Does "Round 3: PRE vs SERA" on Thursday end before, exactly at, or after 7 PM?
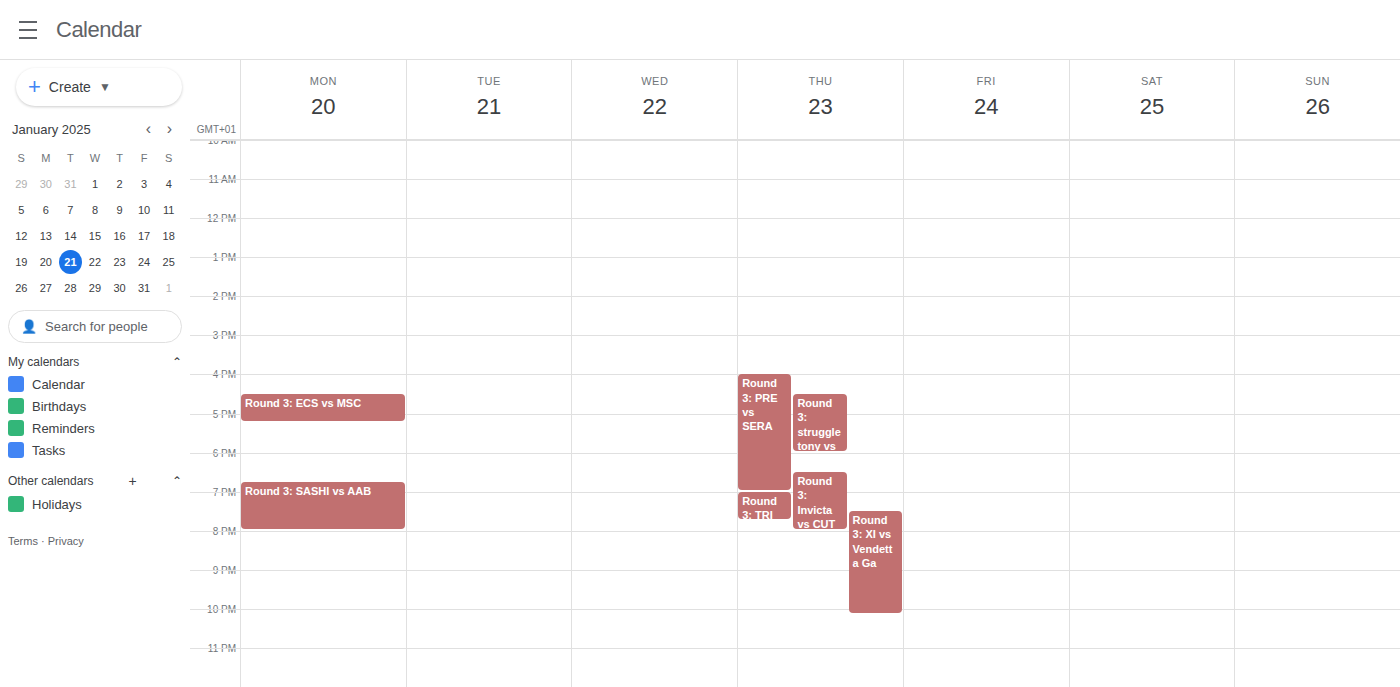
7:00 PM -- exactly at 7 PM, on the 7 PM line.